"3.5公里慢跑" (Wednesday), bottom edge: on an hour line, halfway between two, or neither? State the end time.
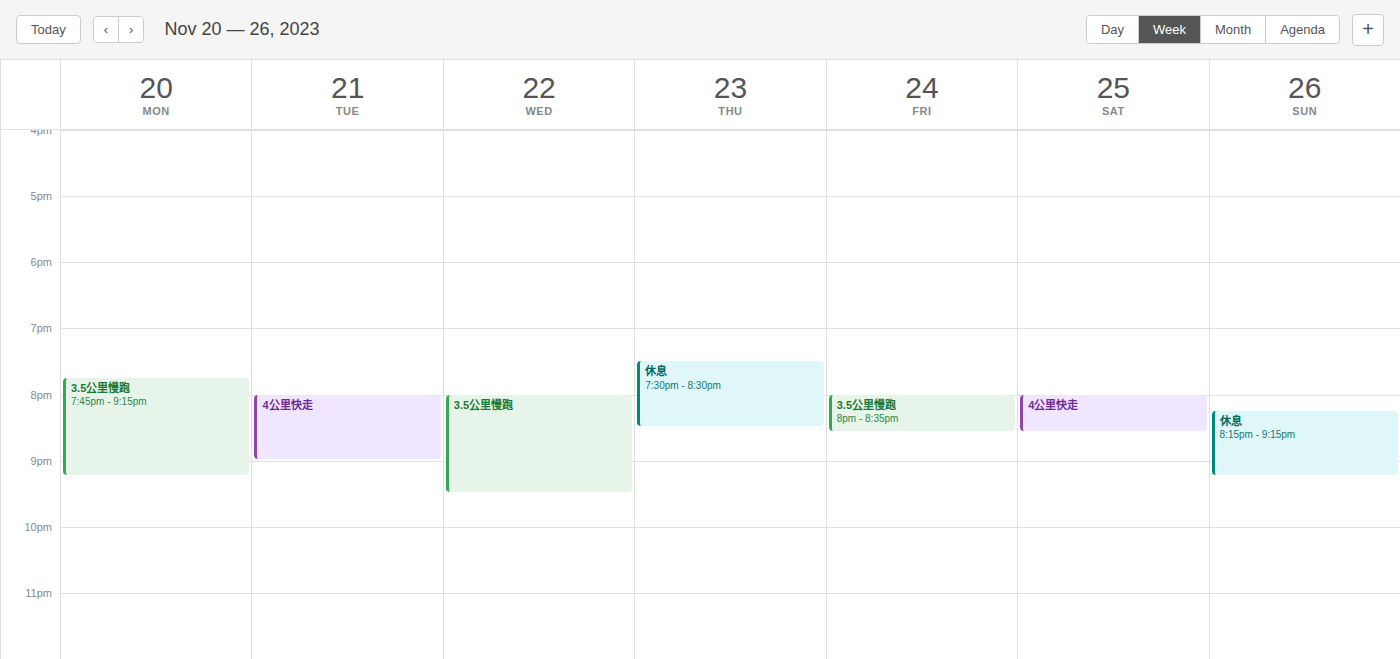
9:30 PM -- halfway between the 9 PM and 10 PM lines.